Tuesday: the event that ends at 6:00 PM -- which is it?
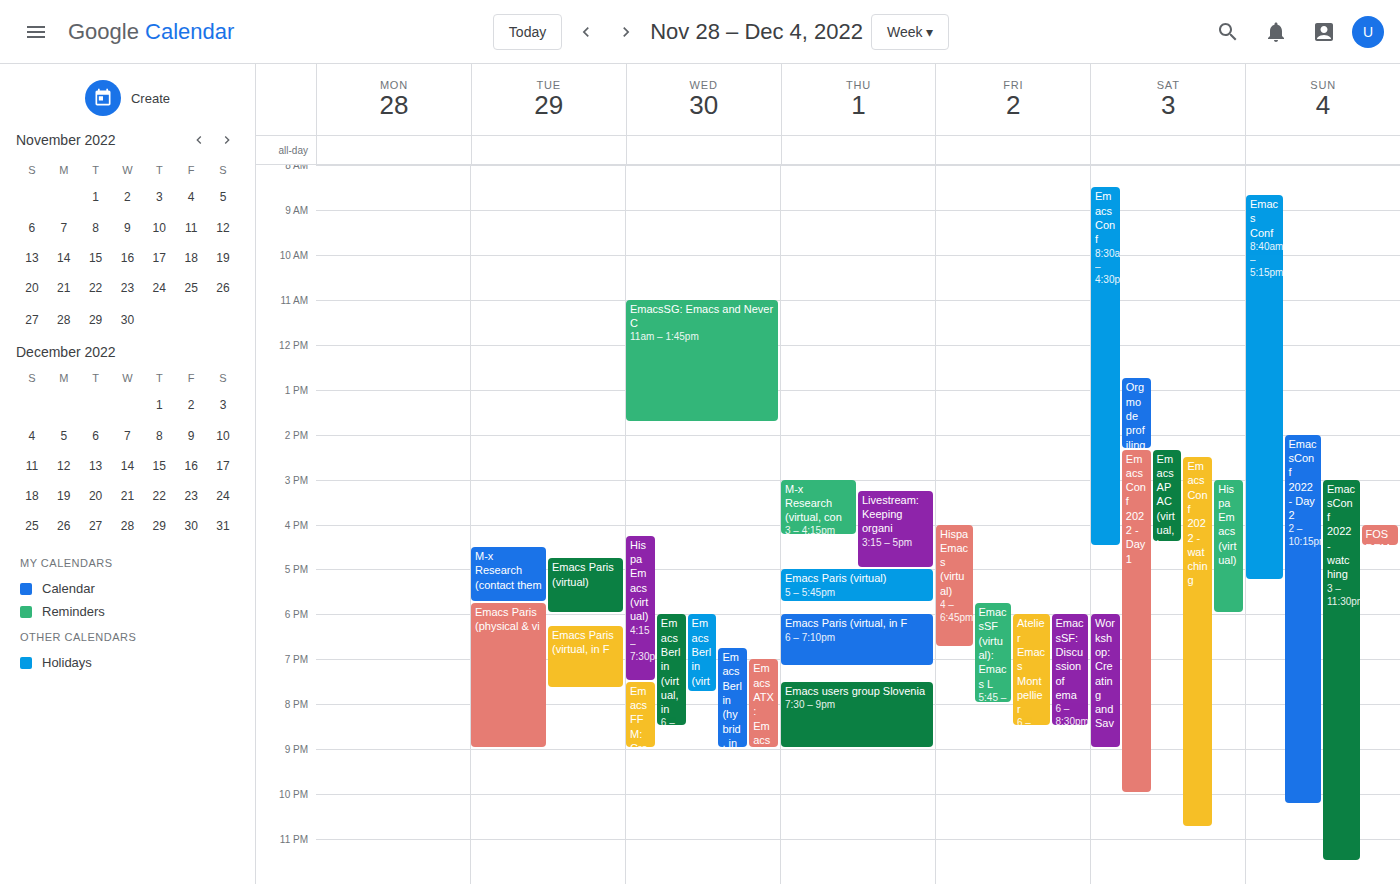
"Emacs Paris (virtual)"